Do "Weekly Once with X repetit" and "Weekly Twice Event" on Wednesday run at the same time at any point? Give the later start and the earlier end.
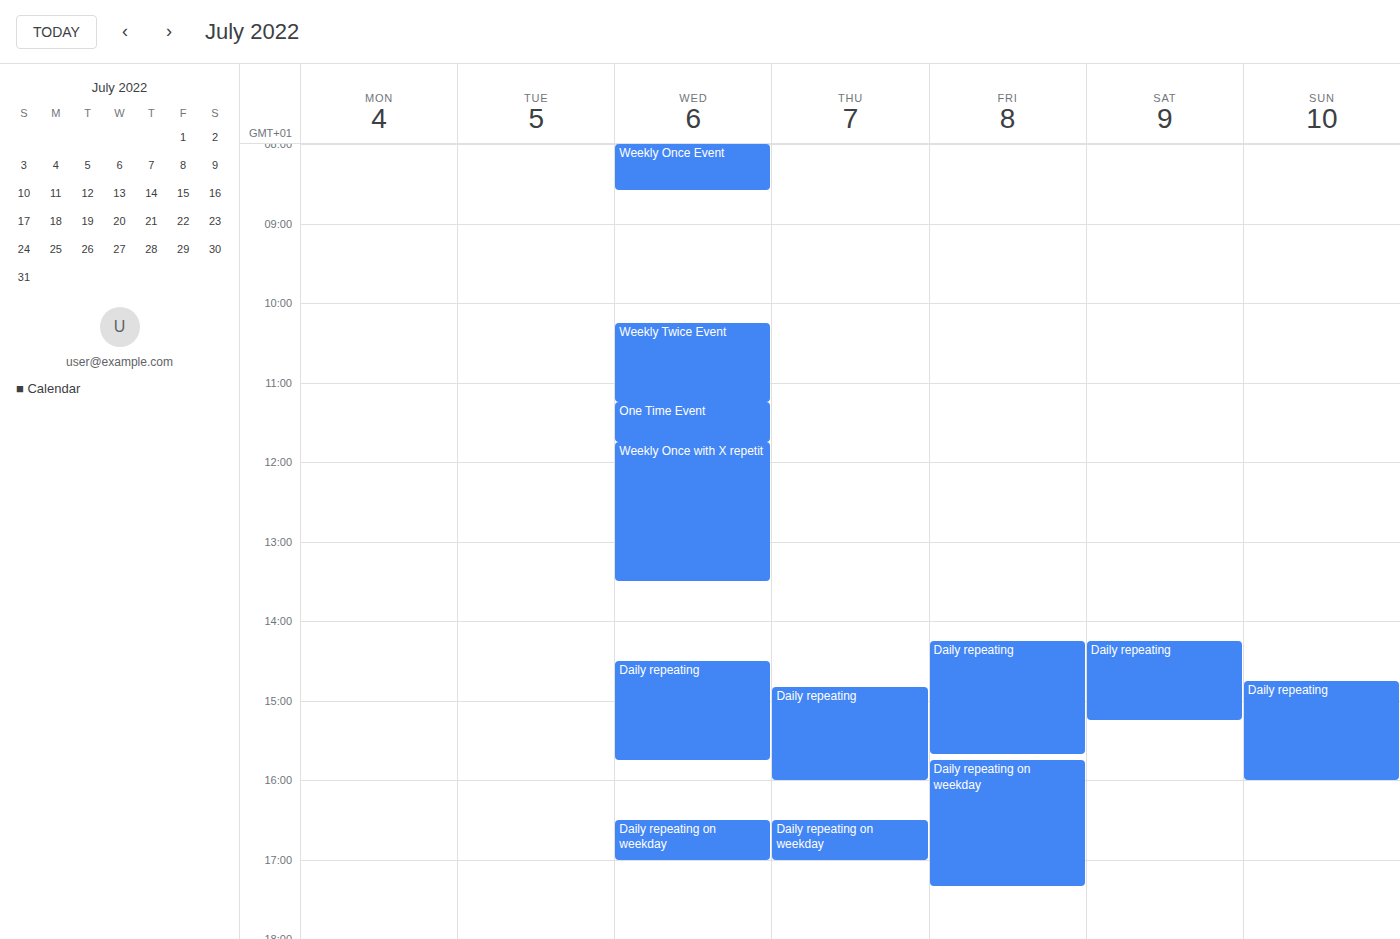
"Weekly Twice Event" ends at 11:15 AM and "Weekly Once with X repetit" starts at 11:45 AM -- no overlap.